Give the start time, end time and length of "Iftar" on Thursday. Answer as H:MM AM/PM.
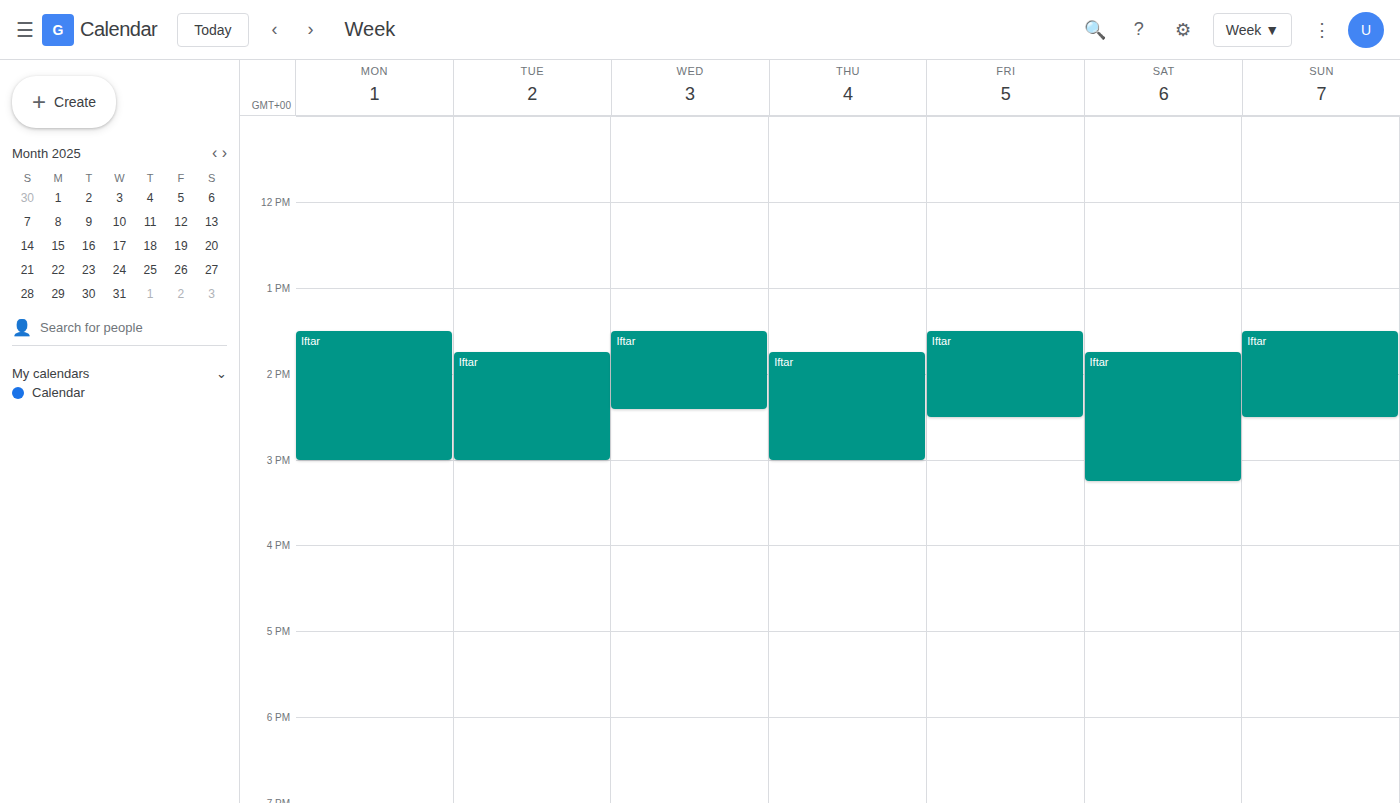
1:45 PM to 3:00 PM, 1 hour 15 minutes